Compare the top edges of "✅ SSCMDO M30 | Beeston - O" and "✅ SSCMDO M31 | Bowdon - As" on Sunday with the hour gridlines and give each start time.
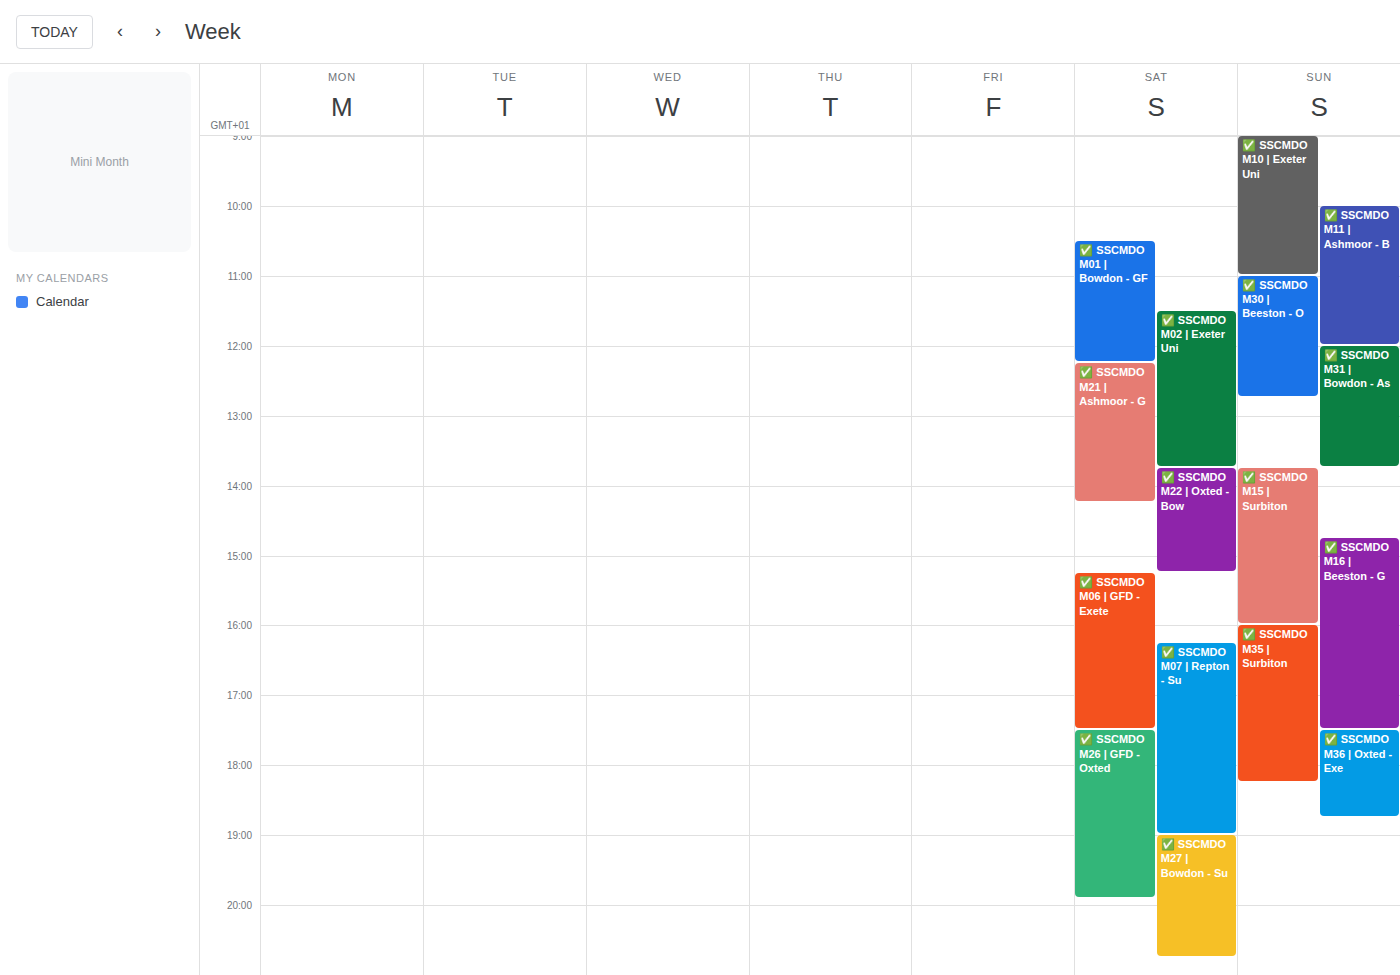
"✅ SSCMDO M30 | Beeston - O": 11:00 AM, exactly on the 11 AM line. "✅ SSCMDO M31 | Bowdon - As": 12:00 PM, exactly on the 12 PM line.